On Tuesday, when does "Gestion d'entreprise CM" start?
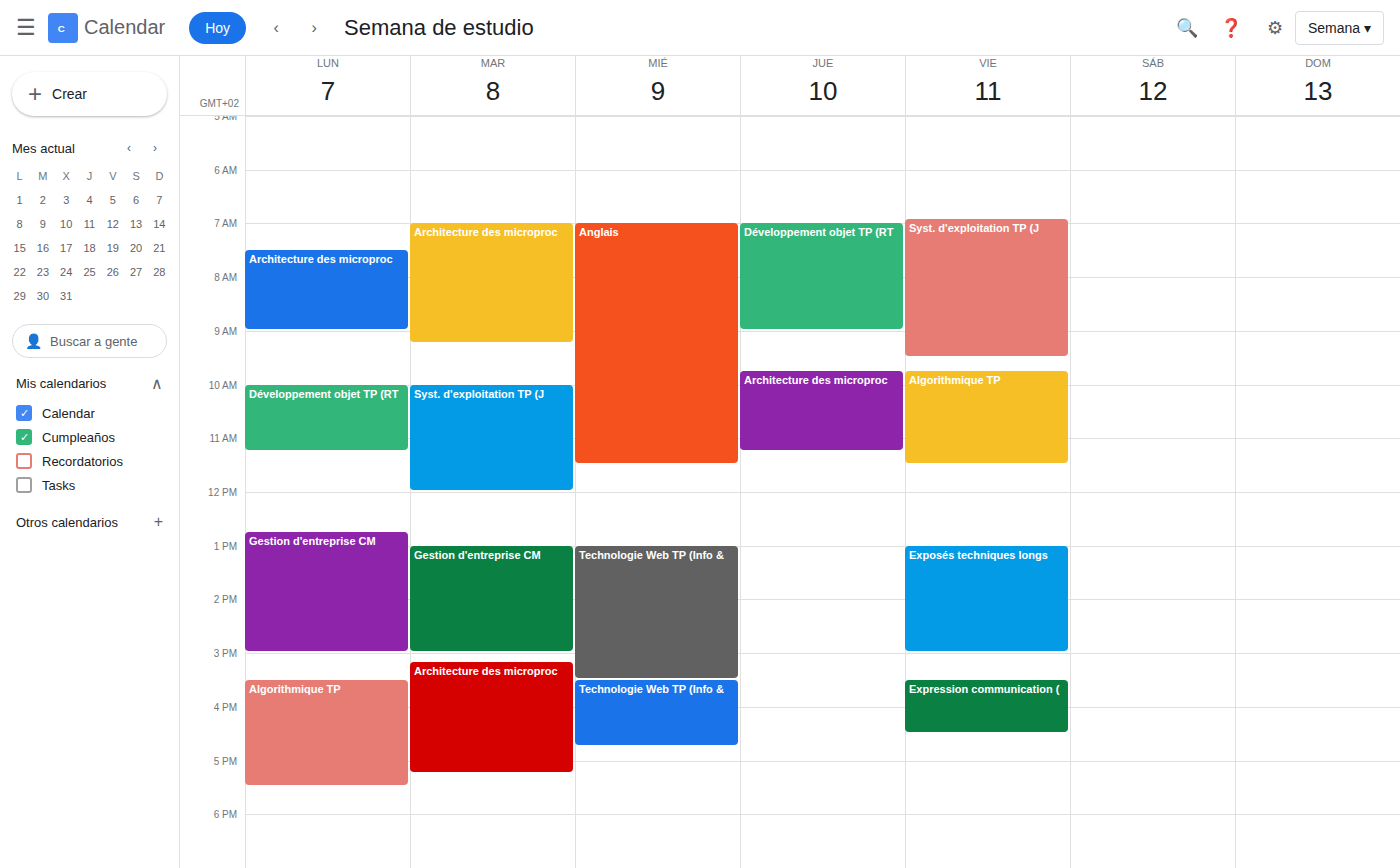
1:00 PM